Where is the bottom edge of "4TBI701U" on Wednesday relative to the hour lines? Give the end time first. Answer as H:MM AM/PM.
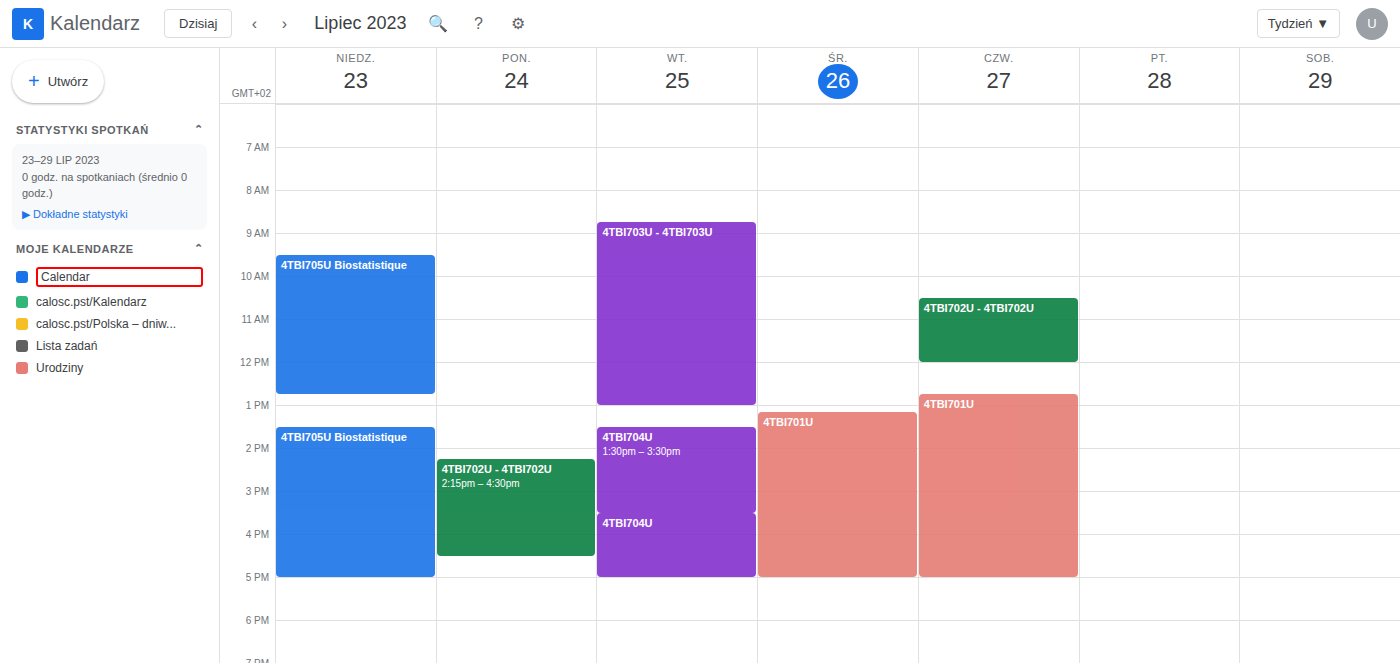
5:00 PM -- exactly on the 5 PM line.